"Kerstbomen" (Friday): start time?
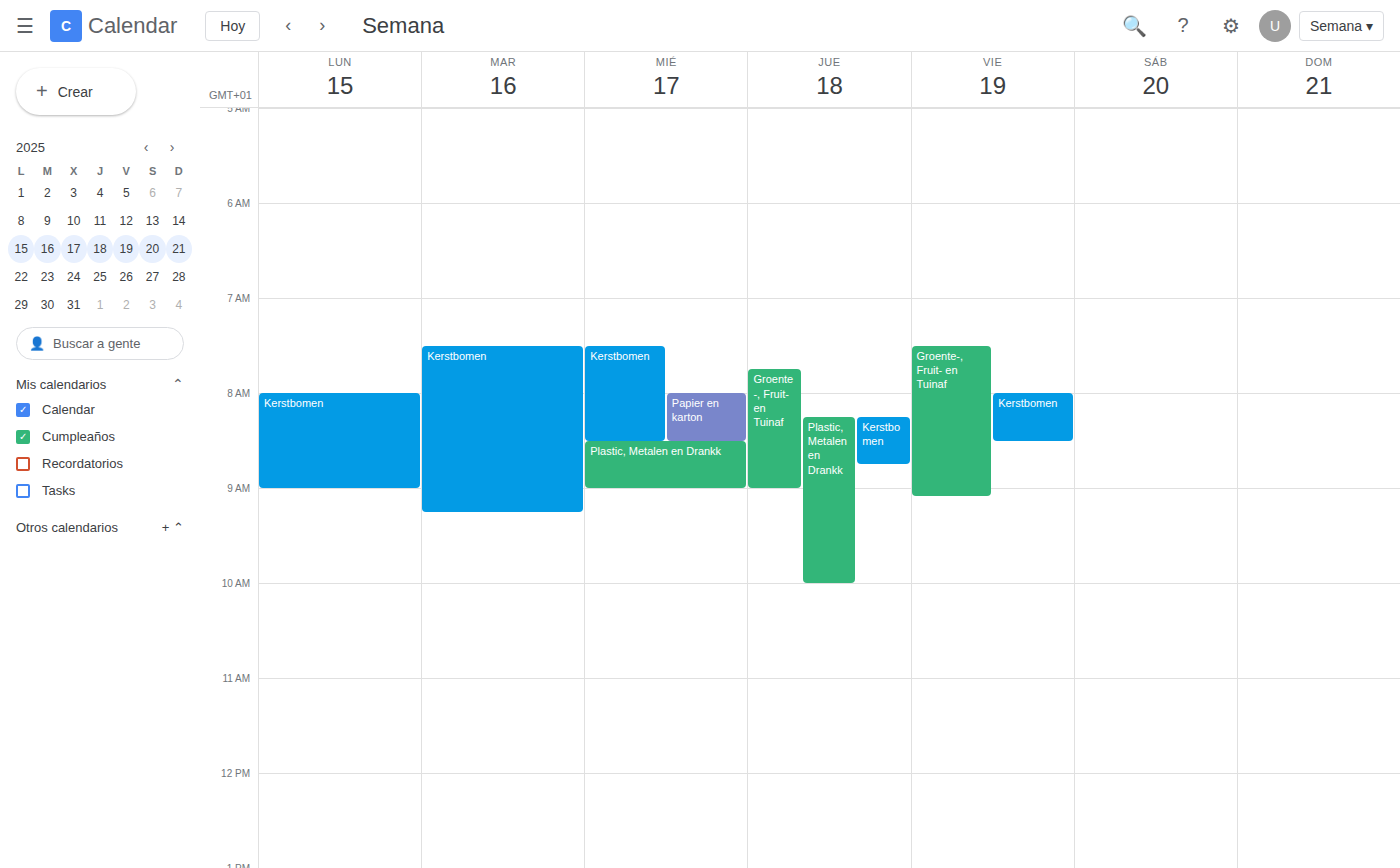
8:00 AM